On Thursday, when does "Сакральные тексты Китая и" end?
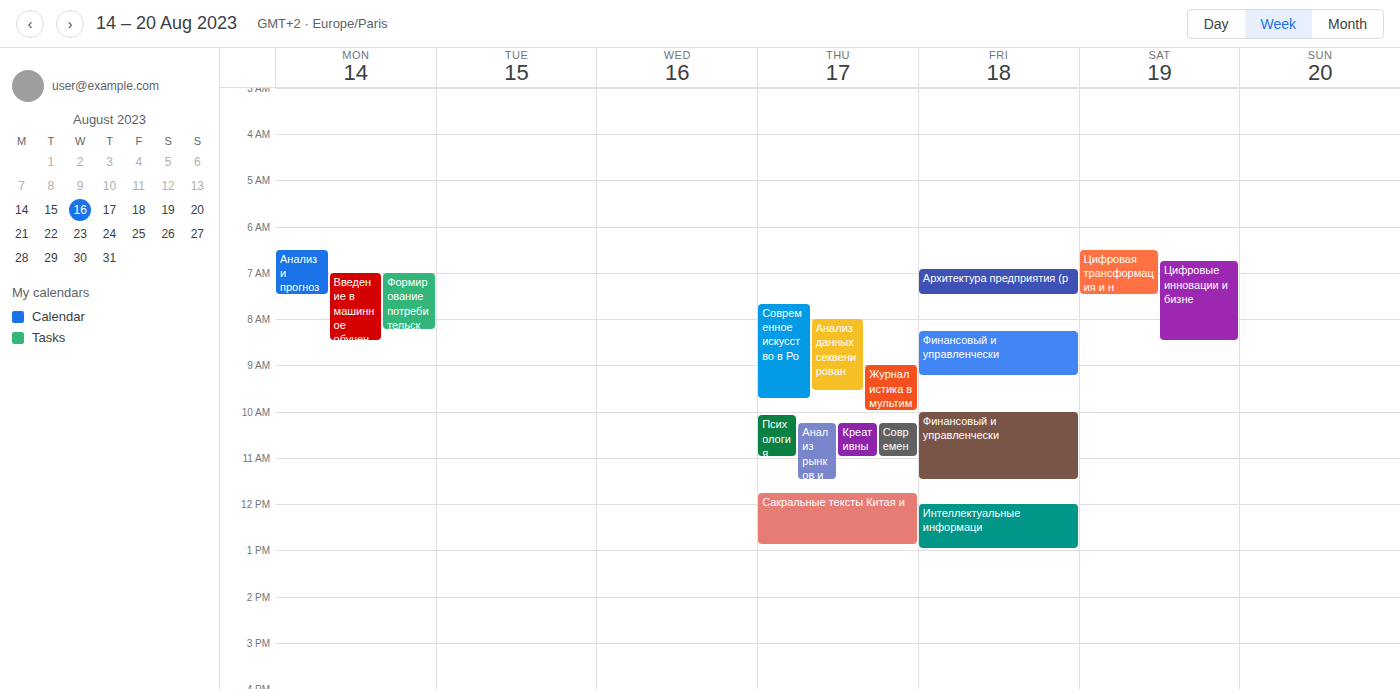
12:55 PM